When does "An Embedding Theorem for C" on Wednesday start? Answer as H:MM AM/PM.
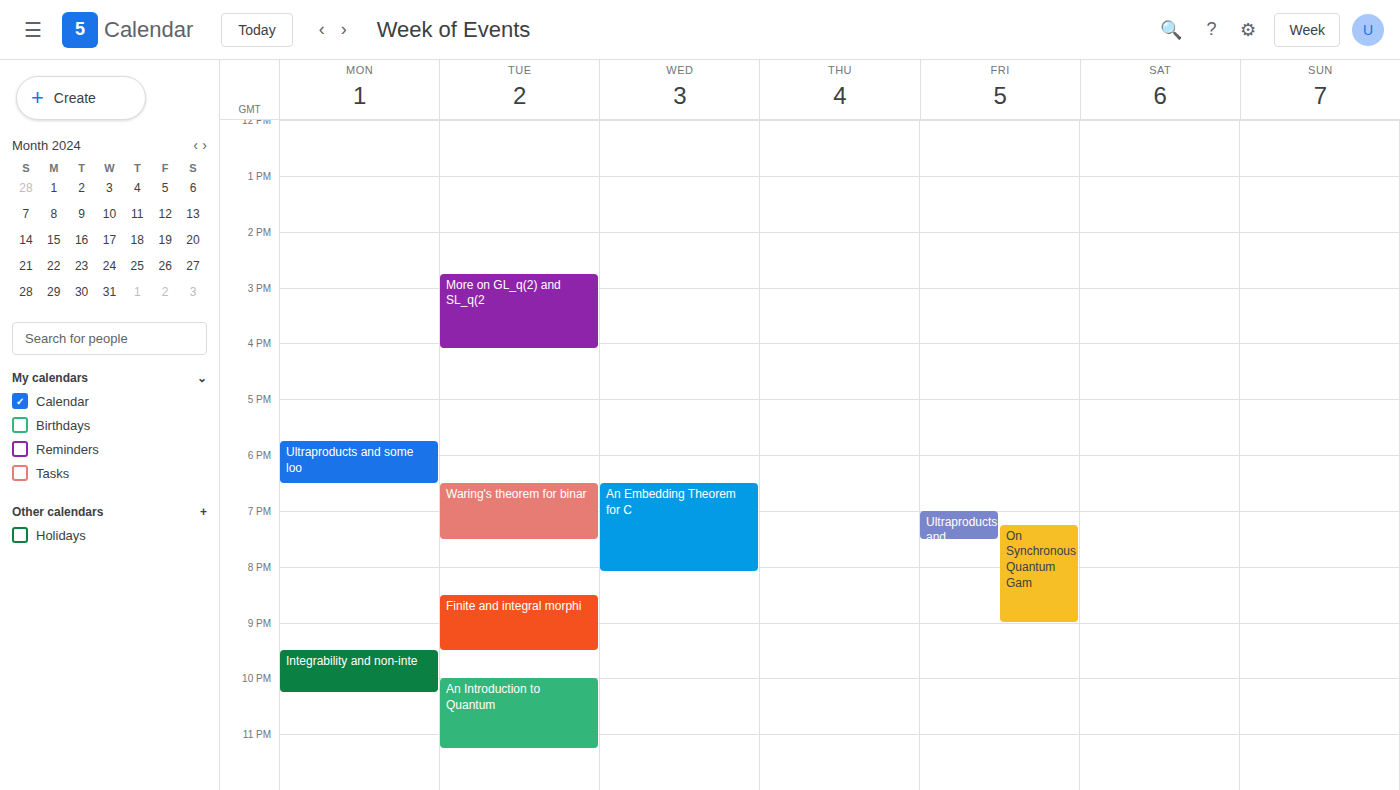
6:30 PM